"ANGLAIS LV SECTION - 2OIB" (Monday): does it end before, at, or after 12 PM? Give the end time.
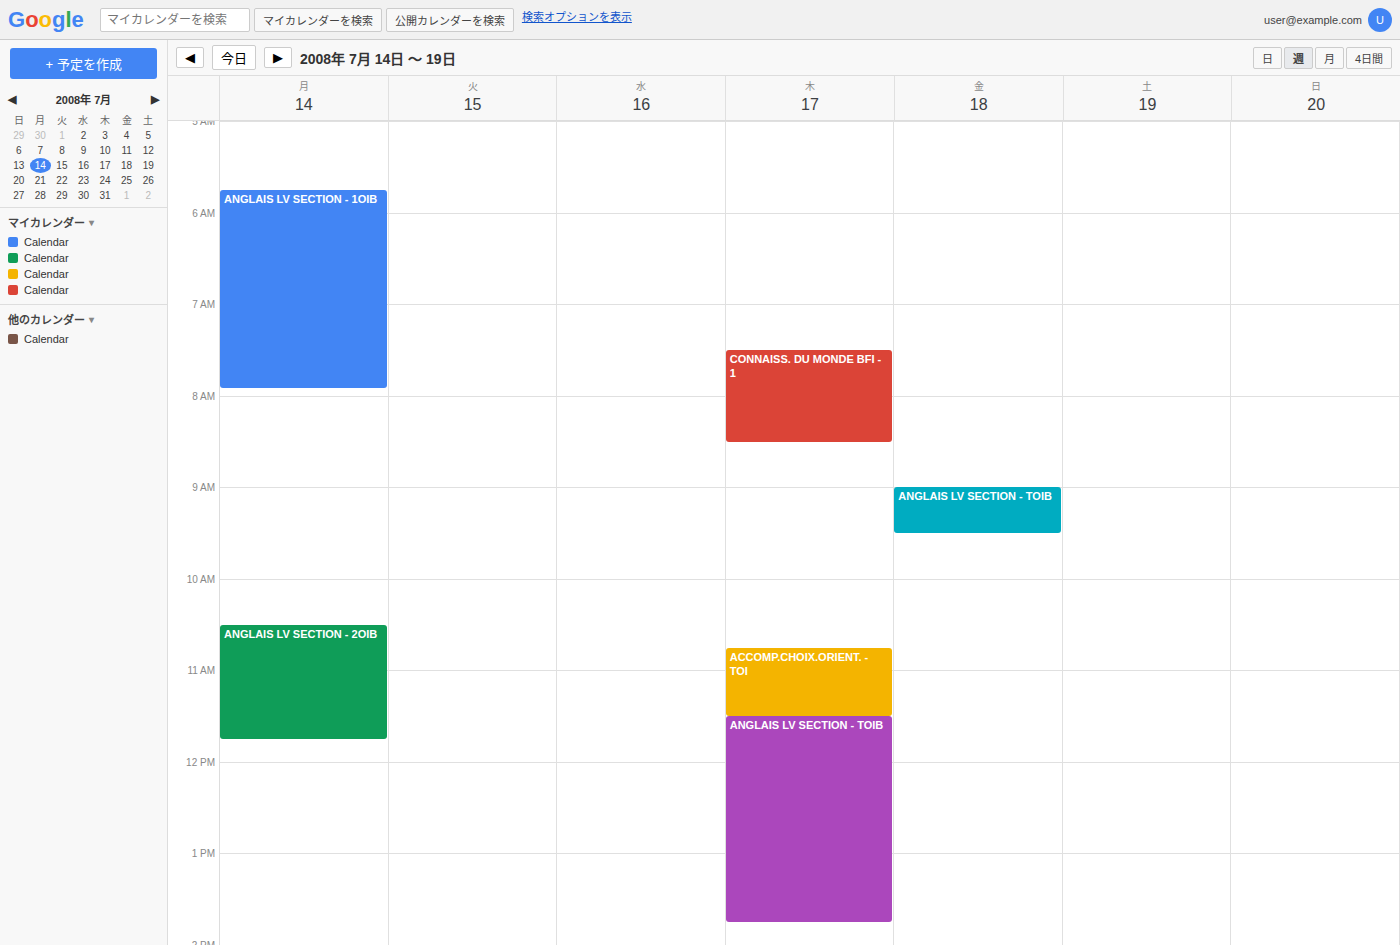
11:45 AM -- before 12 PM, 15 minutes above the 12 PM line.